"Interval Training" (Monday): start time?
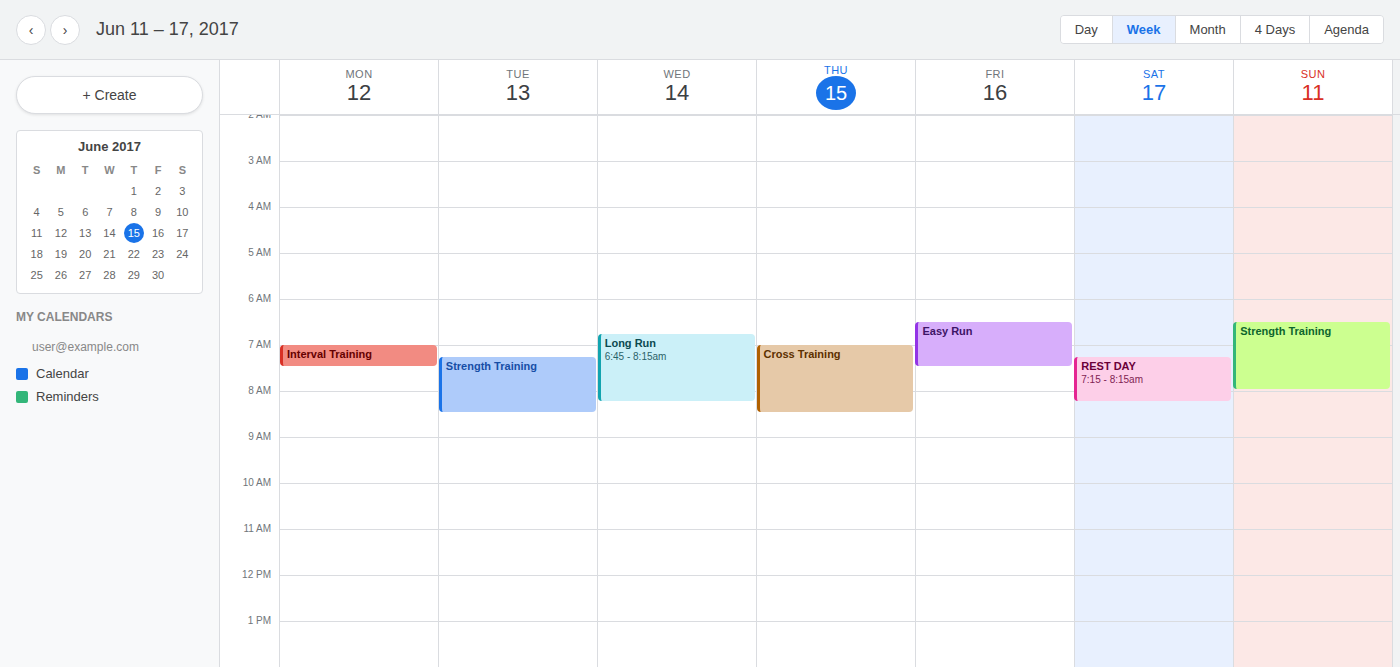
7:00 AM